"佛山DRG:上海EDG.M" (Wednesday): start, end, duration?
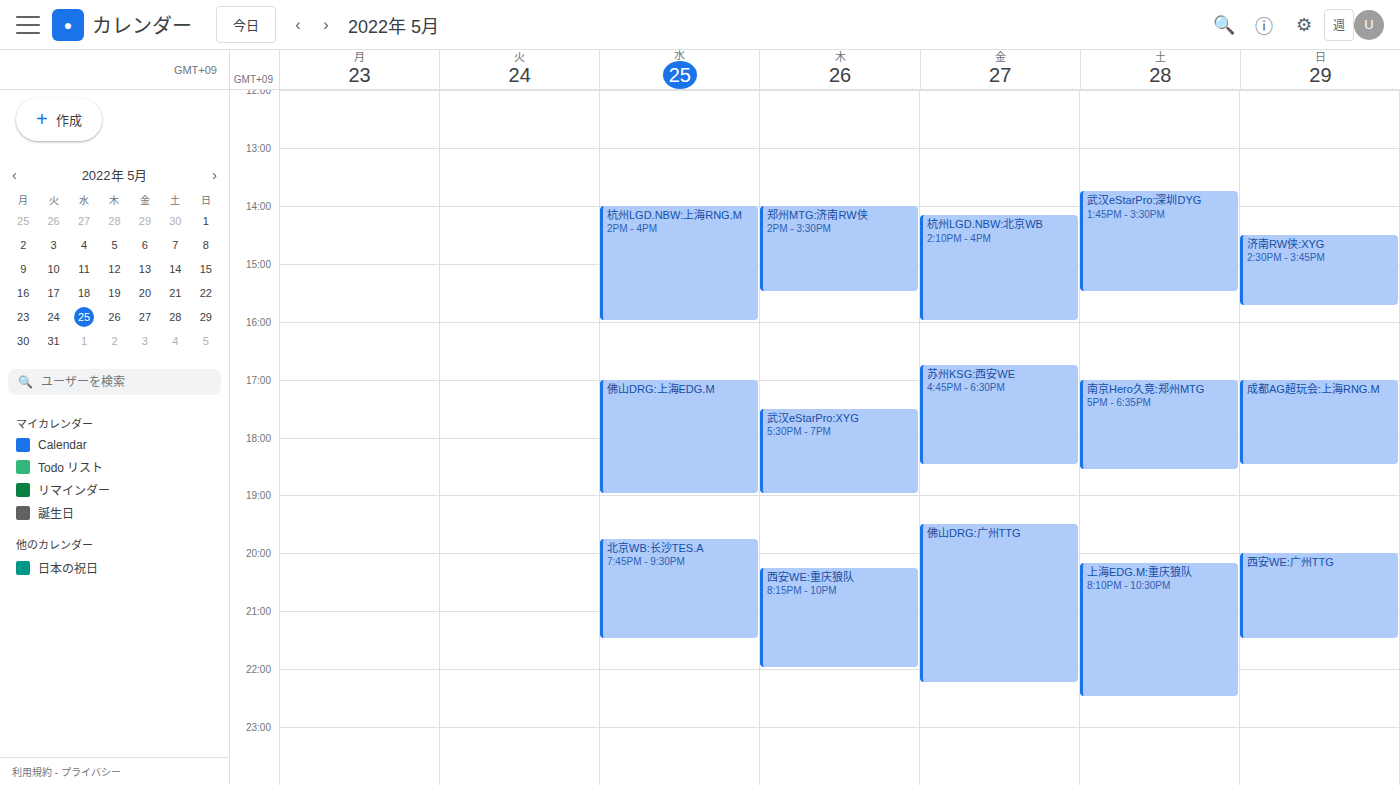
5:00 PM to 7:00 PM, 2 hours